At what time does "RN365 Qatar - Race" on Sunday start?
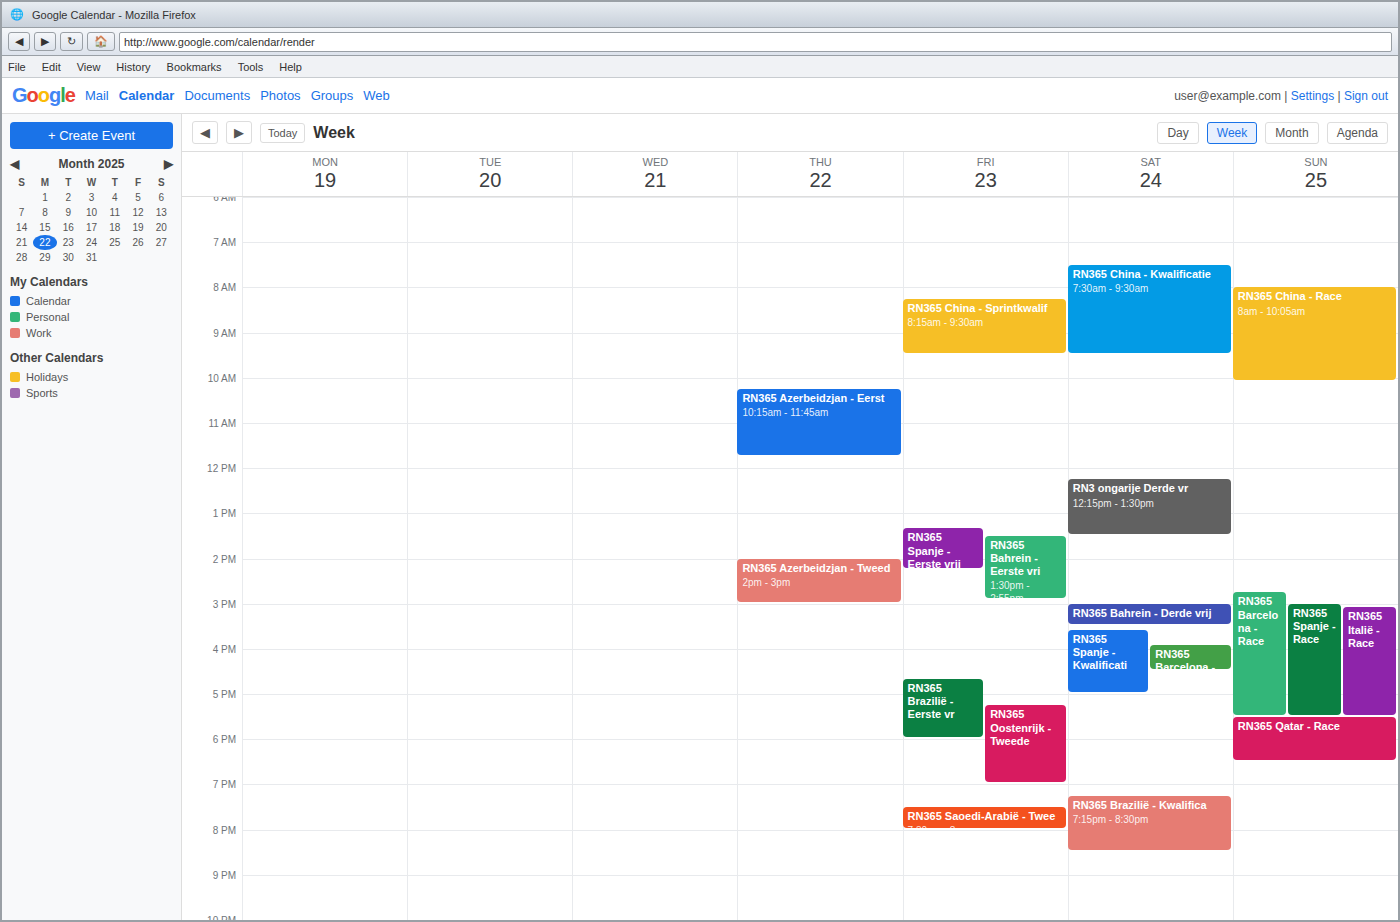
5:30 PM